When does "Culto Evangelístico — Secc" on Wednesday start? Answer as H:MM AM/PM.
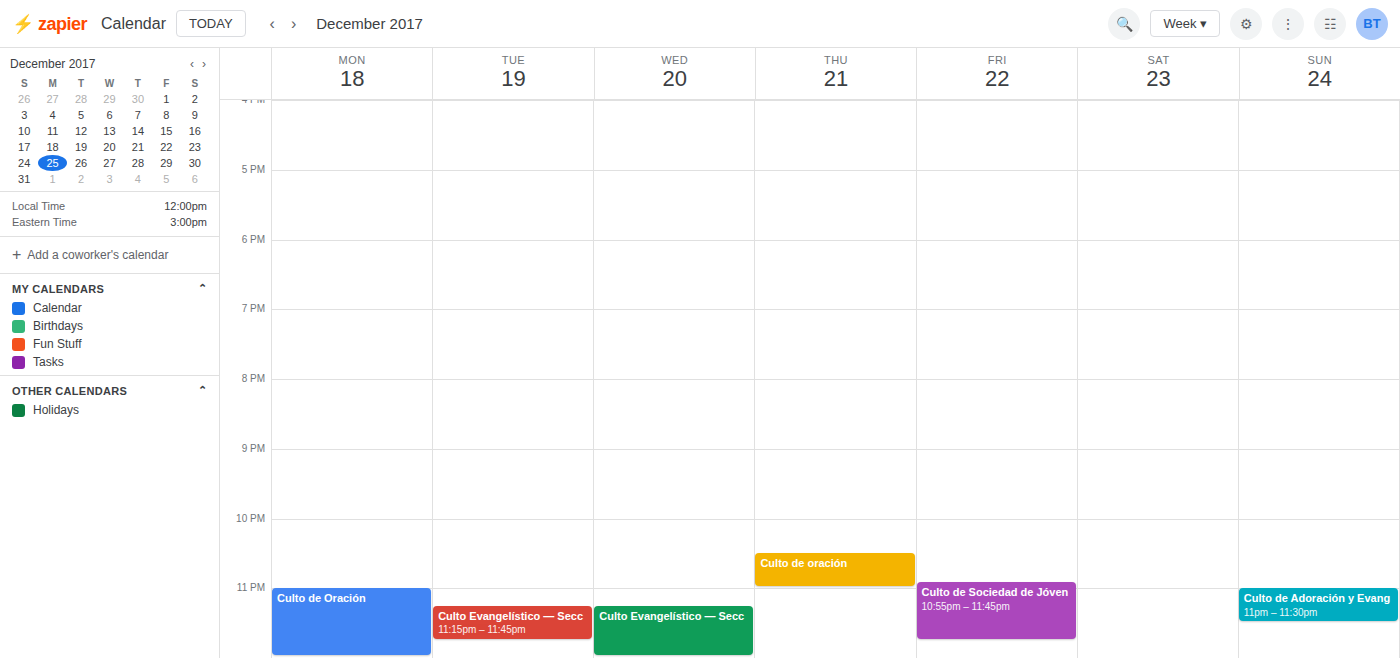
11:15 PM